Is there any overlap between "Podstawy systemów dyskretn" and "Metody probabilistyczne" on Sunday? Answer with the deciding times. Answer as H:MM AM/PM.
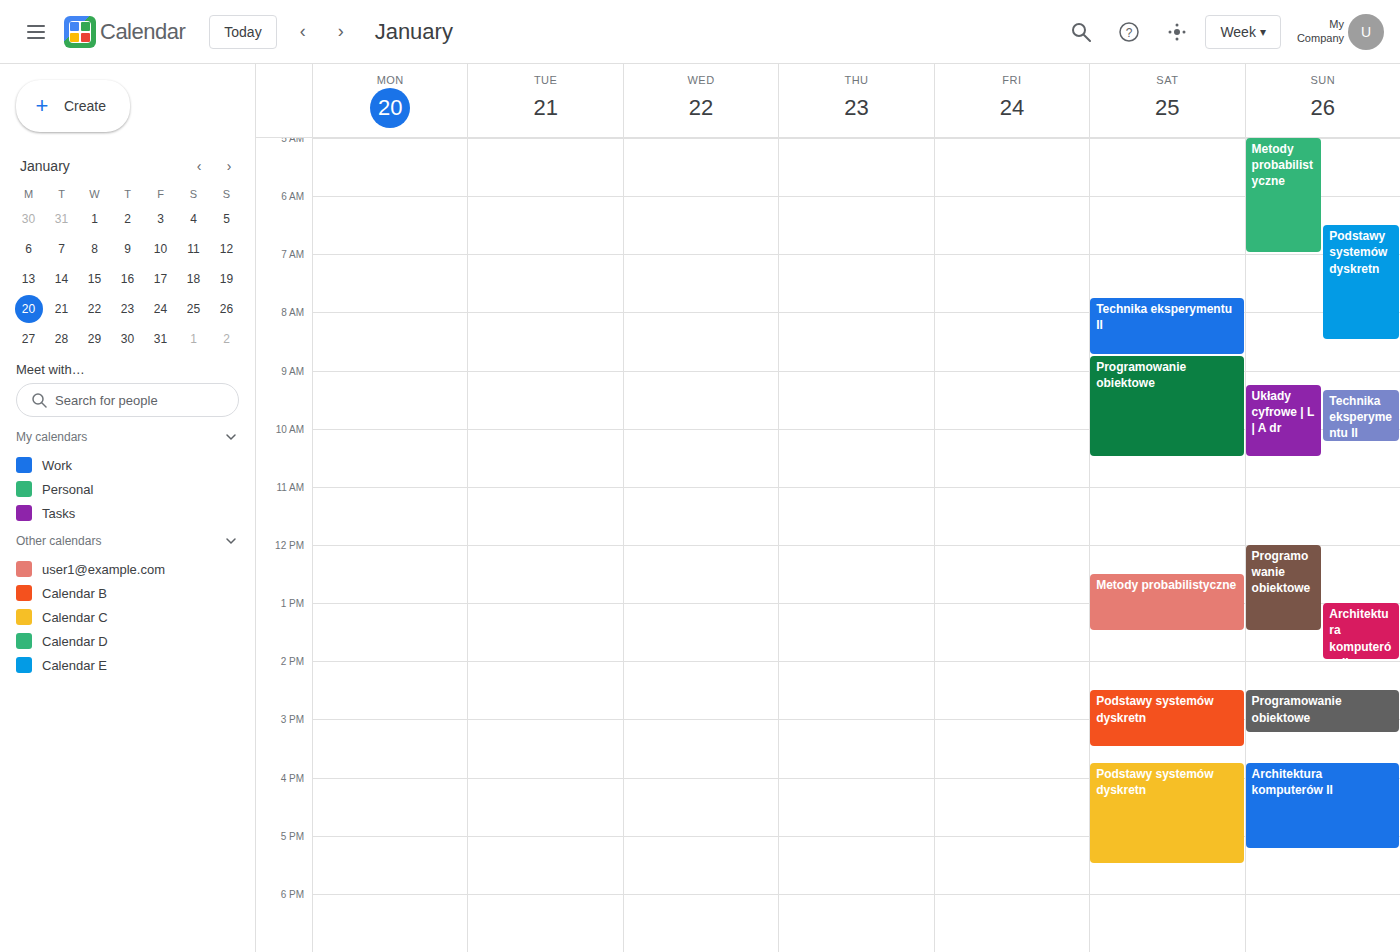
"Podstawy systemów dyskretn" starts at 6:30 AM, before "Metody probabilistyczne" ends at 7:00 AM -- they overlap.